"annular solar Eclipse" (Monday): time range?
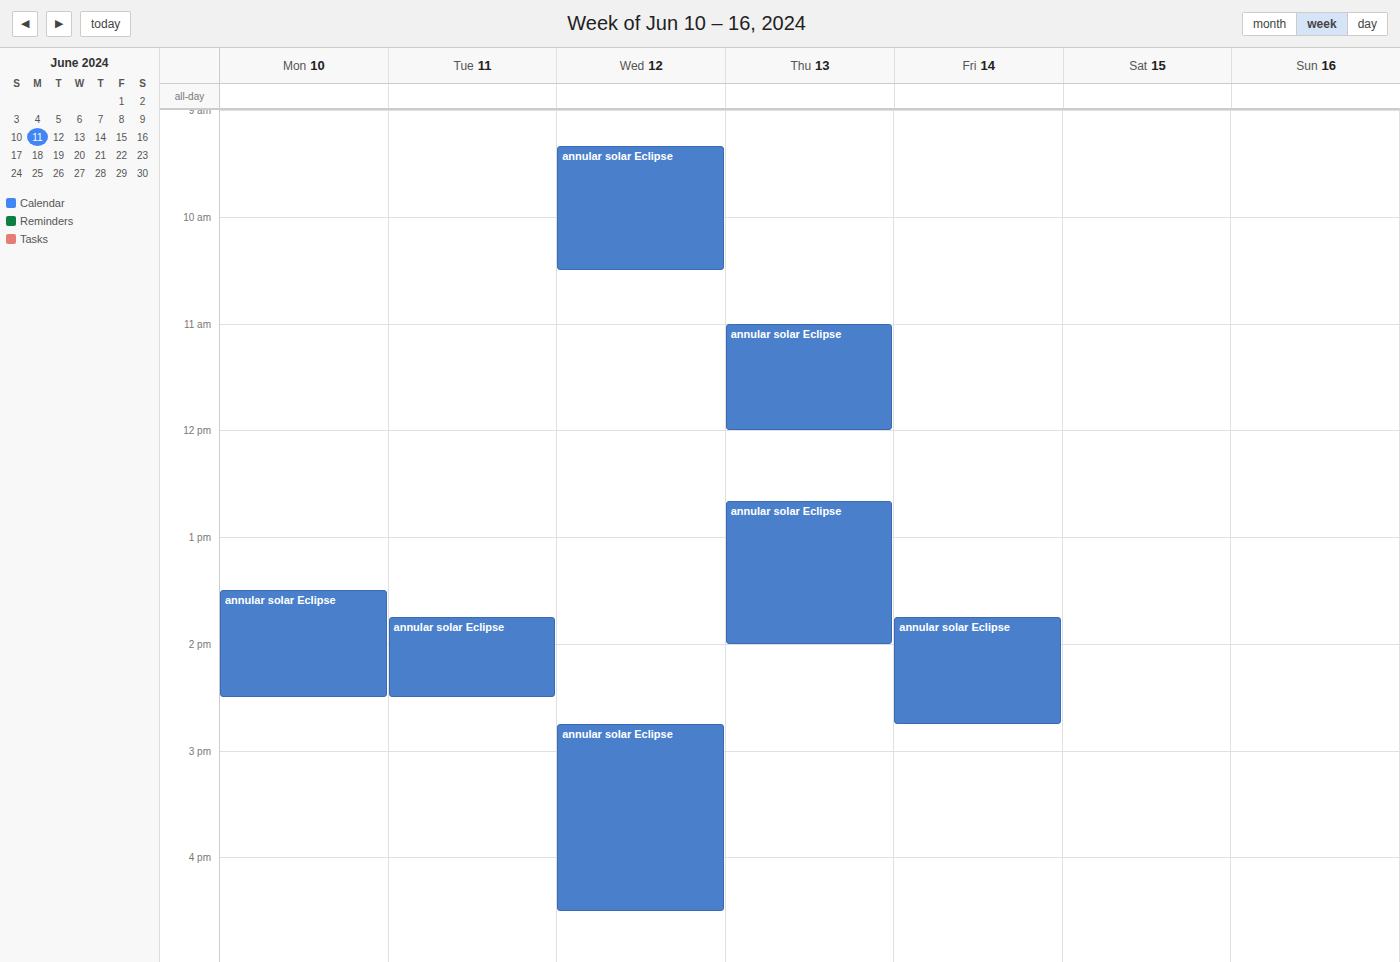
1:30 PM to 2:30 PM